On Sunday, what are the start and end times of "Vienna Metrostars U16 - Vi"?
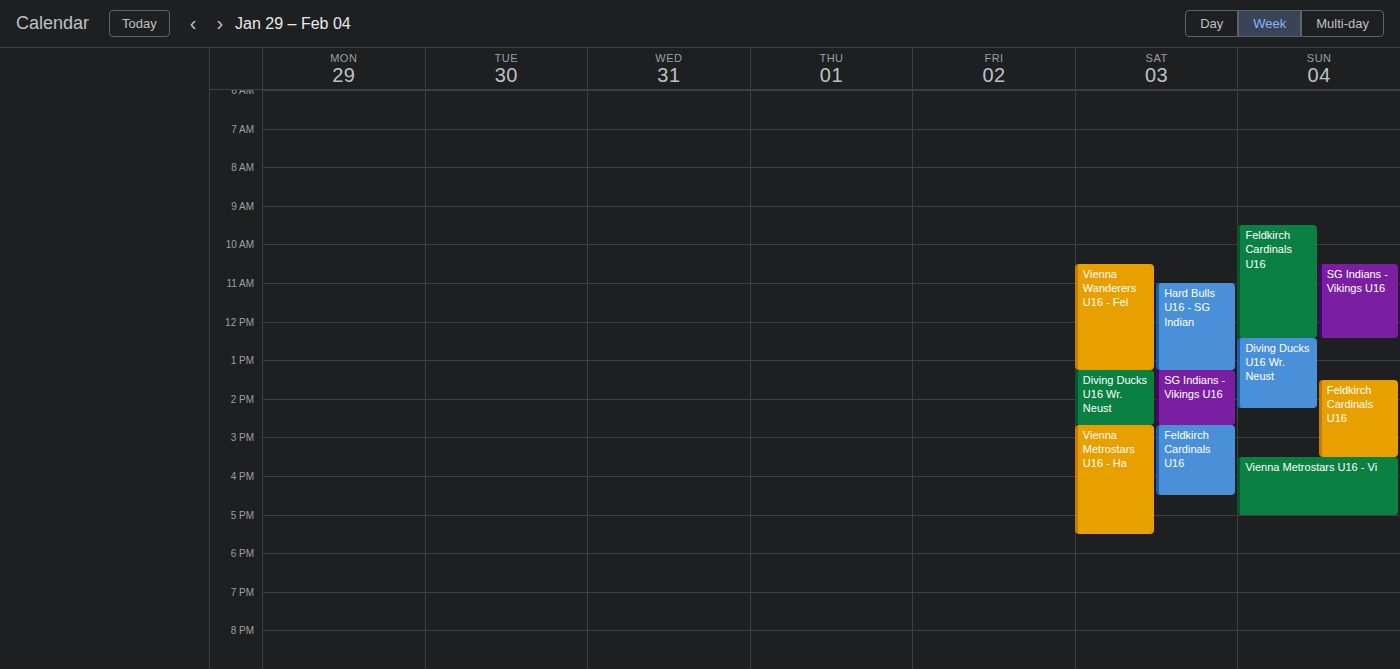
3:30 PM to 5:00 PM